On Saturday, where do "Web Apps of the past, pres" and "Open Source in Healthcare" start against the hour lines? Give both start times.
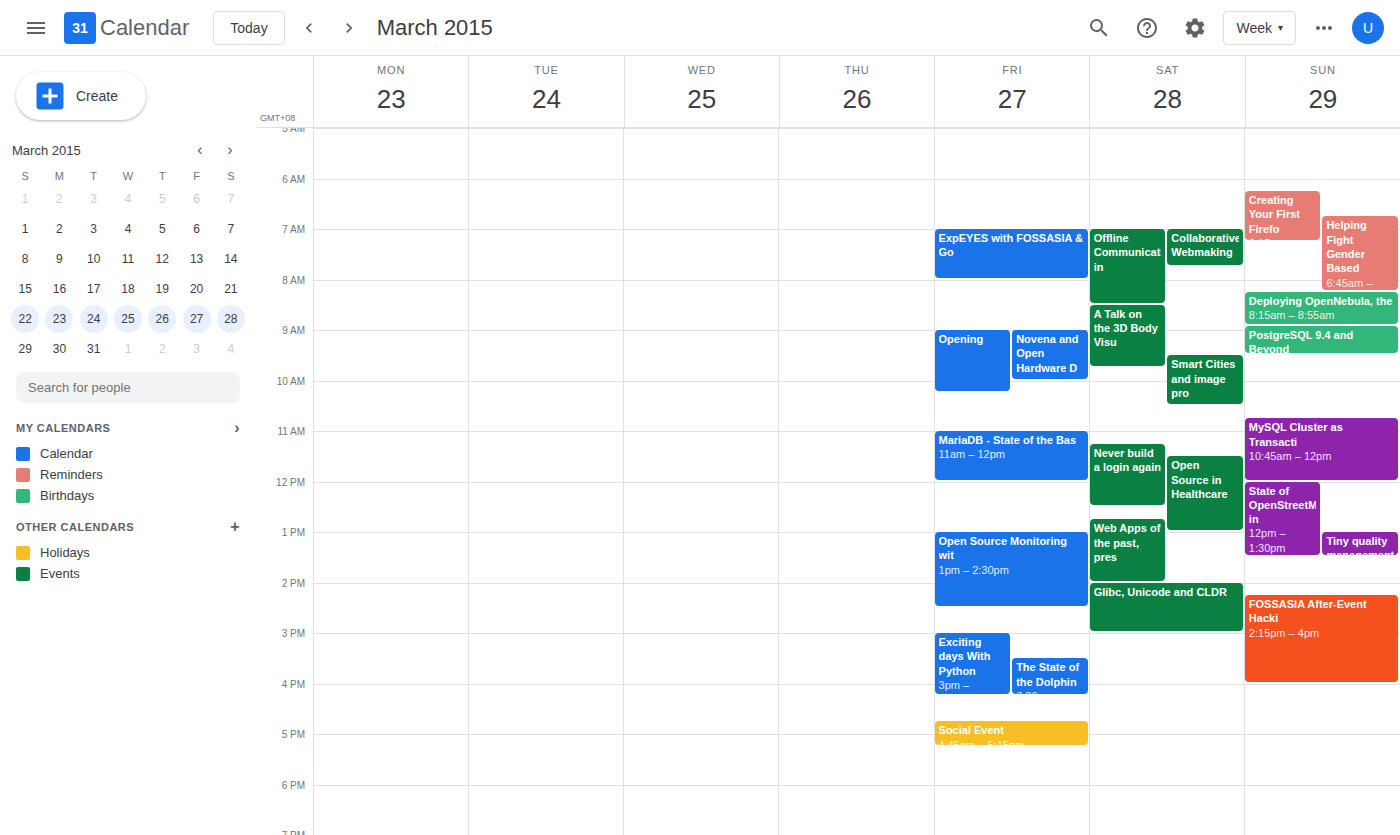
"Web Apps of the past, pres": 12:45 PM, neither: three quarters of the way from the 12 PM line to the 1 PM line. "Open Source in Healthcare": 11:30 AM, halfway between the 11 AM and 12 PM lines.